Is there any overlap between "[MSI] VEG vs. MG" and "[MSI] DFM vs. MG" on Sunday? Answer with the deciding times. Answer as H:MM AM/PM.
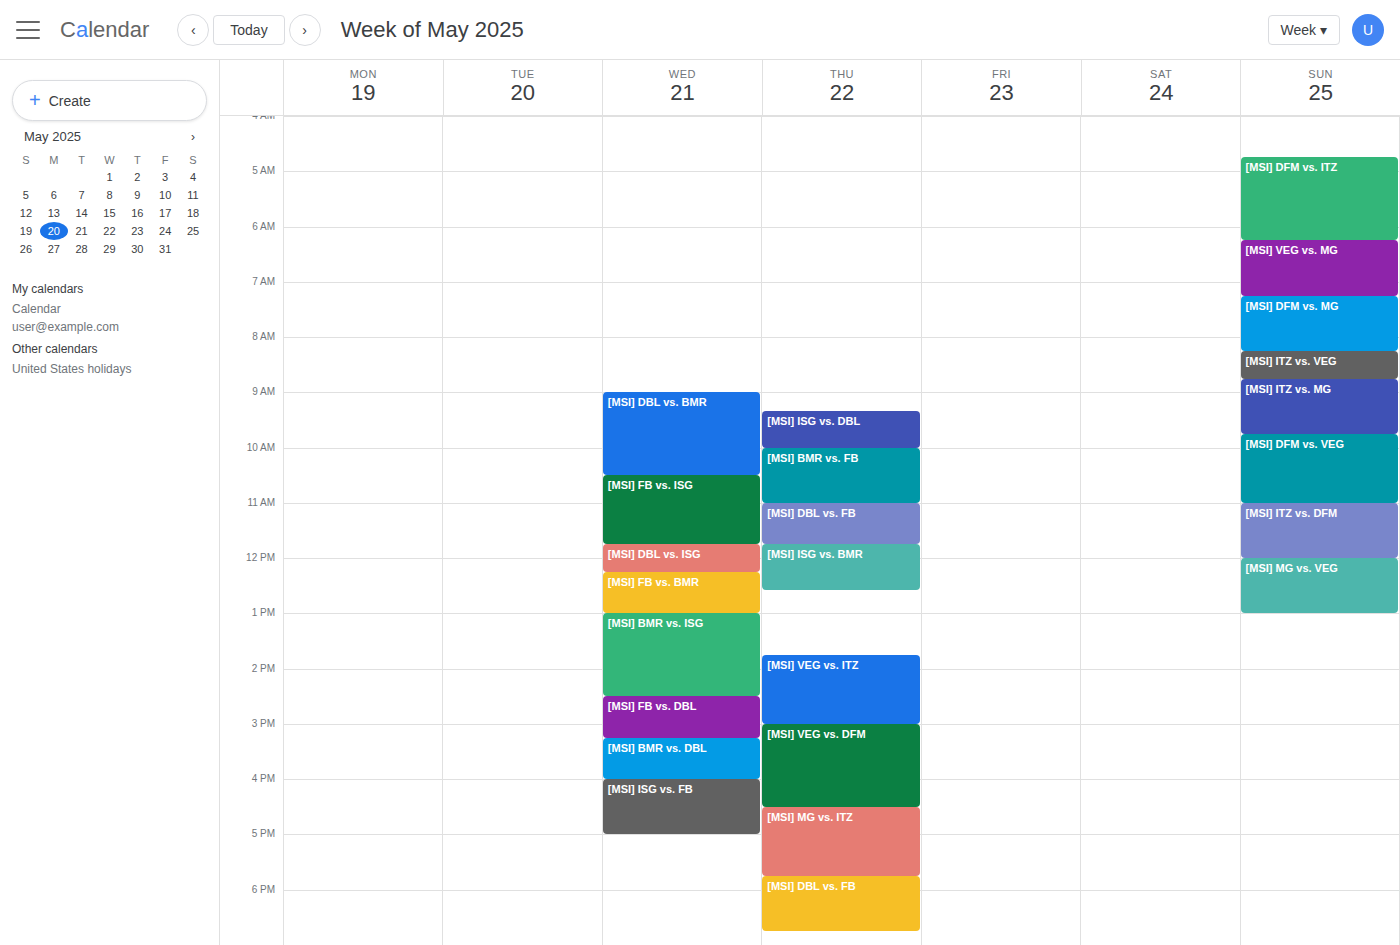
"[MSI] VEG vs. MG" ends at 7:15 AM, exactly when "[MSI] DFM vs. MG" starts -- they touch but do not overlap.